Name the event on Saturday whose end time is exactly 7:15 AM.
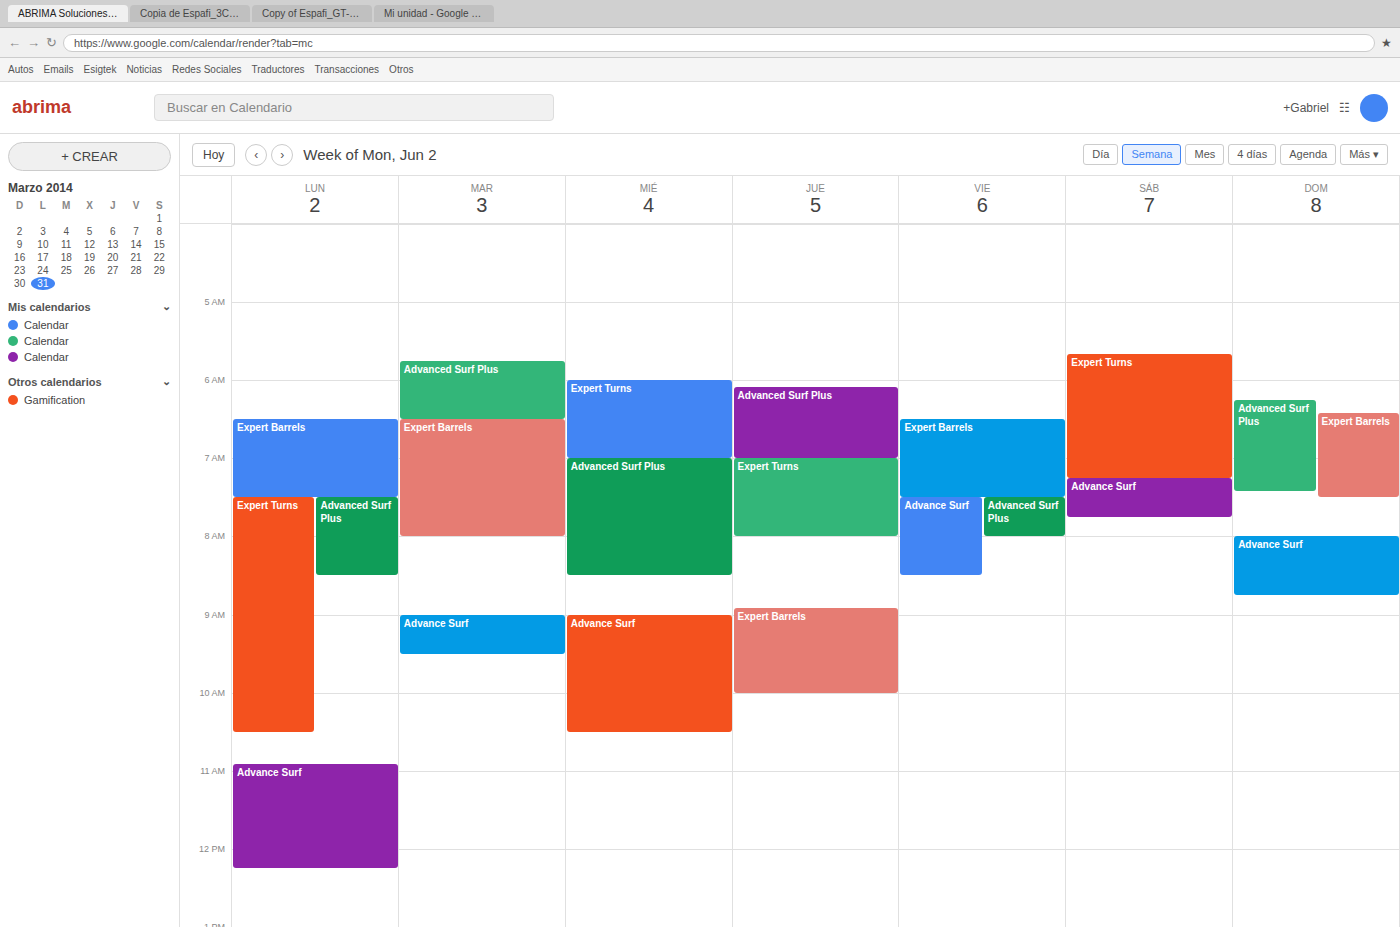
"Expert Turns"